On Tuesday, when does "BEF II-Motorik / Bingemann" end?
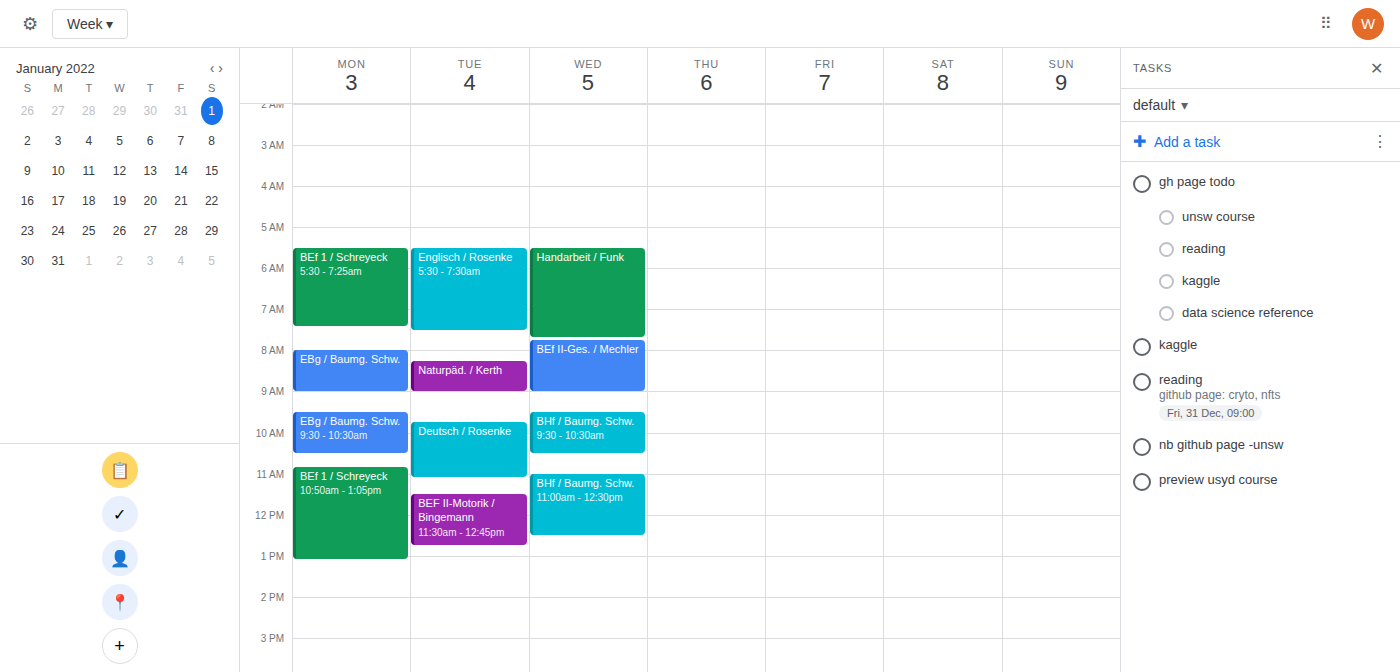
12:45 PM